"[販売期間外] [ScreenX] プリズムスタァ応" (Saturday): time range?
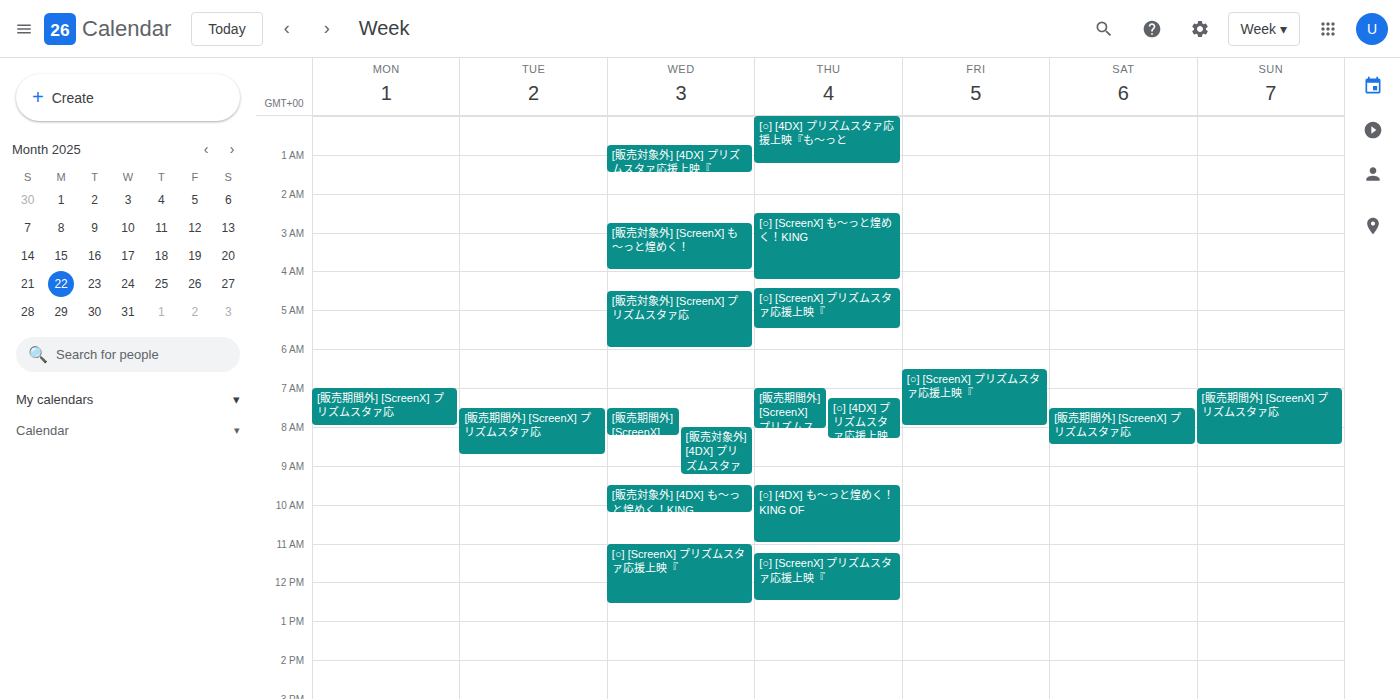
7:30 AM to 8:30 AM